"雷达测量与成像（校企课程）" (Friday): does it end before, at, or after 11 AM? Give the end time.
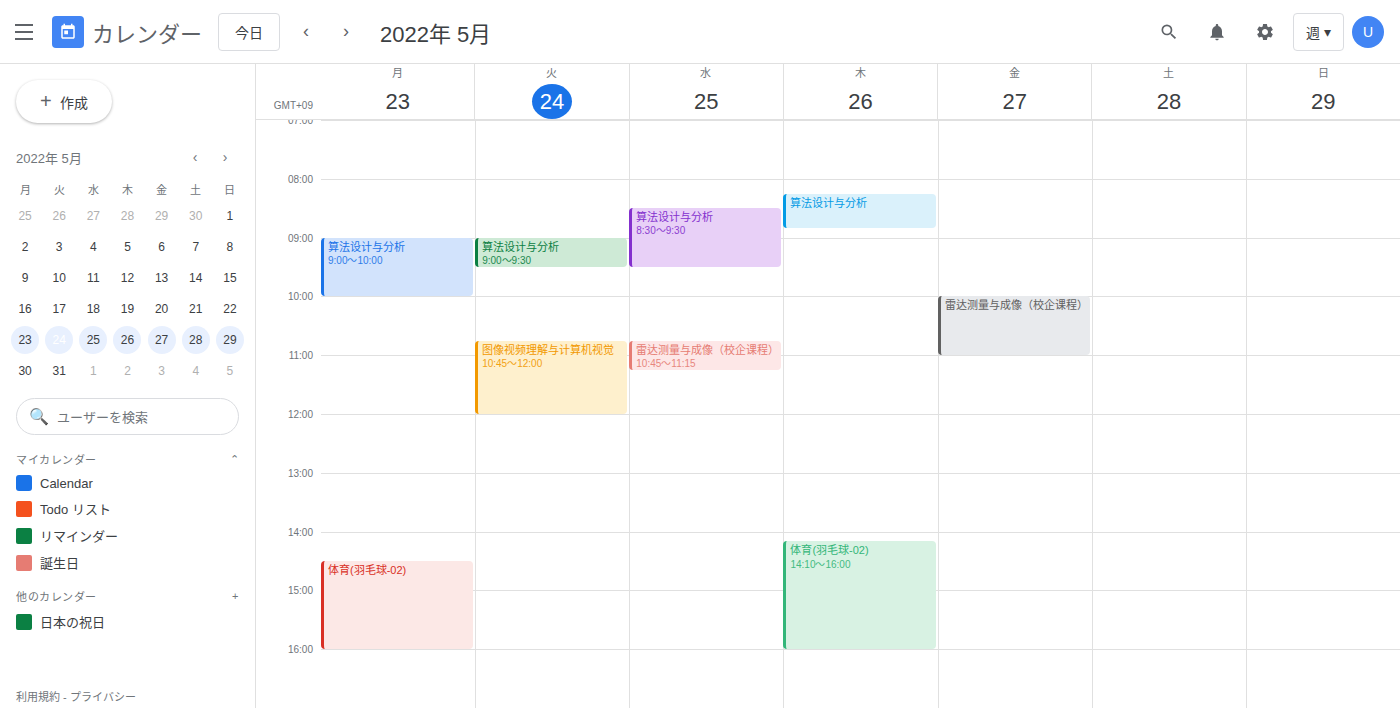
11:00 AM -- exactly at 11 AM, on the 11 AM line.